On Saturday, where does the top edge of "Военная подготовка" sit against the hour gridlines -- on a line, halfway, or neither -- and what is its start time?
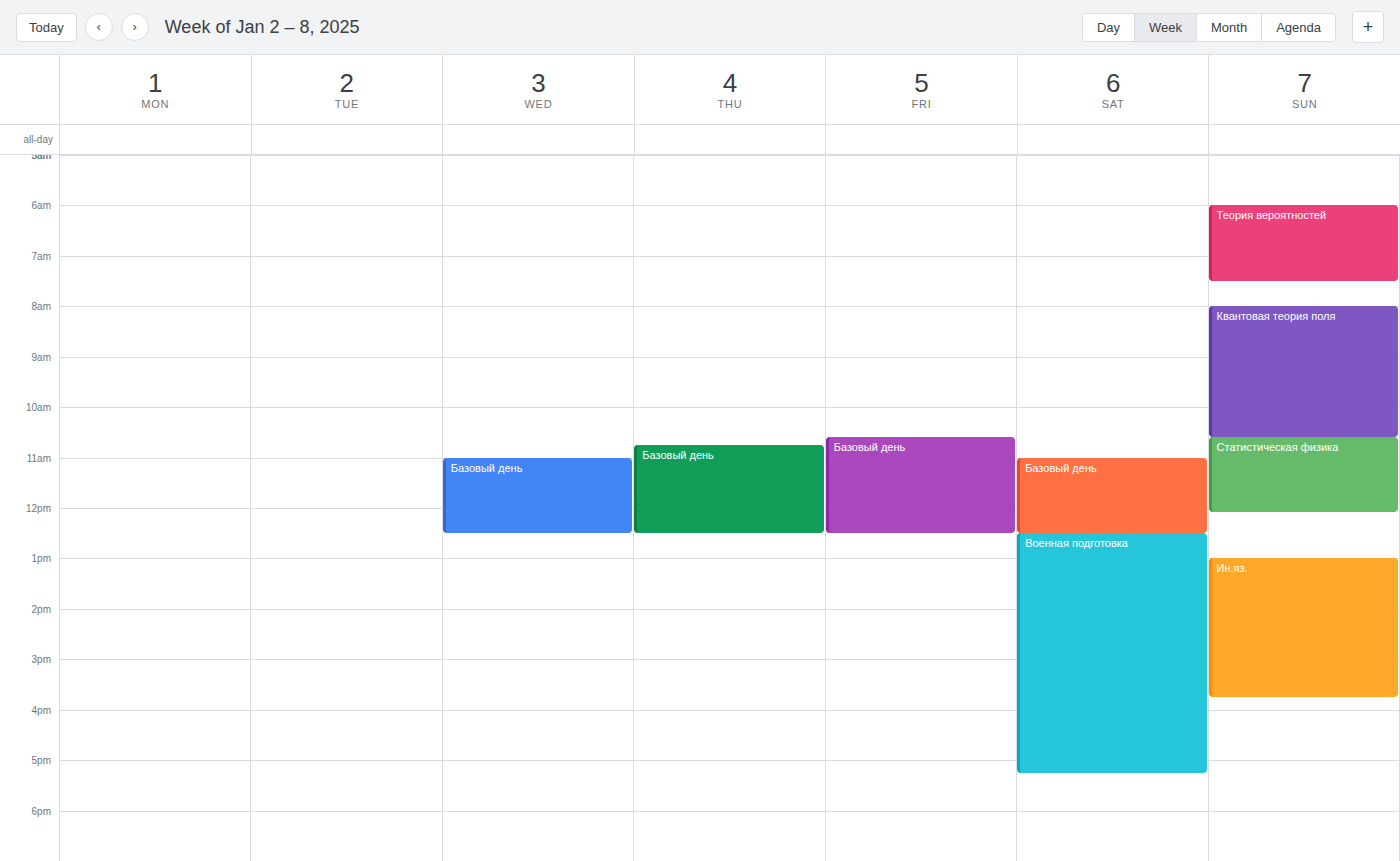
12:30 PM -- halfway between the 12 PM and 1 PM lines.